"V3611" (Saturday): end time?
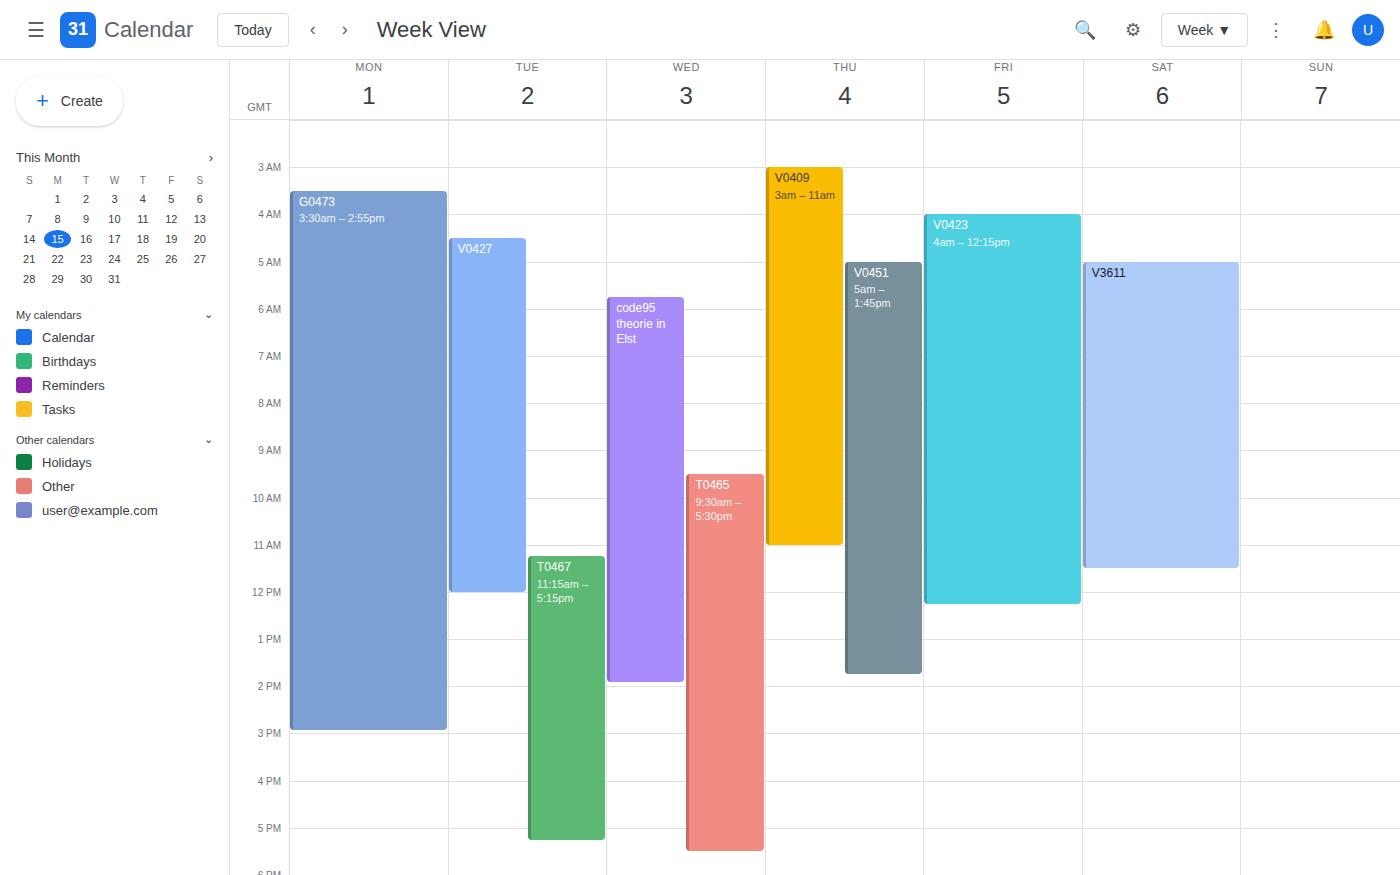
11:30 AM